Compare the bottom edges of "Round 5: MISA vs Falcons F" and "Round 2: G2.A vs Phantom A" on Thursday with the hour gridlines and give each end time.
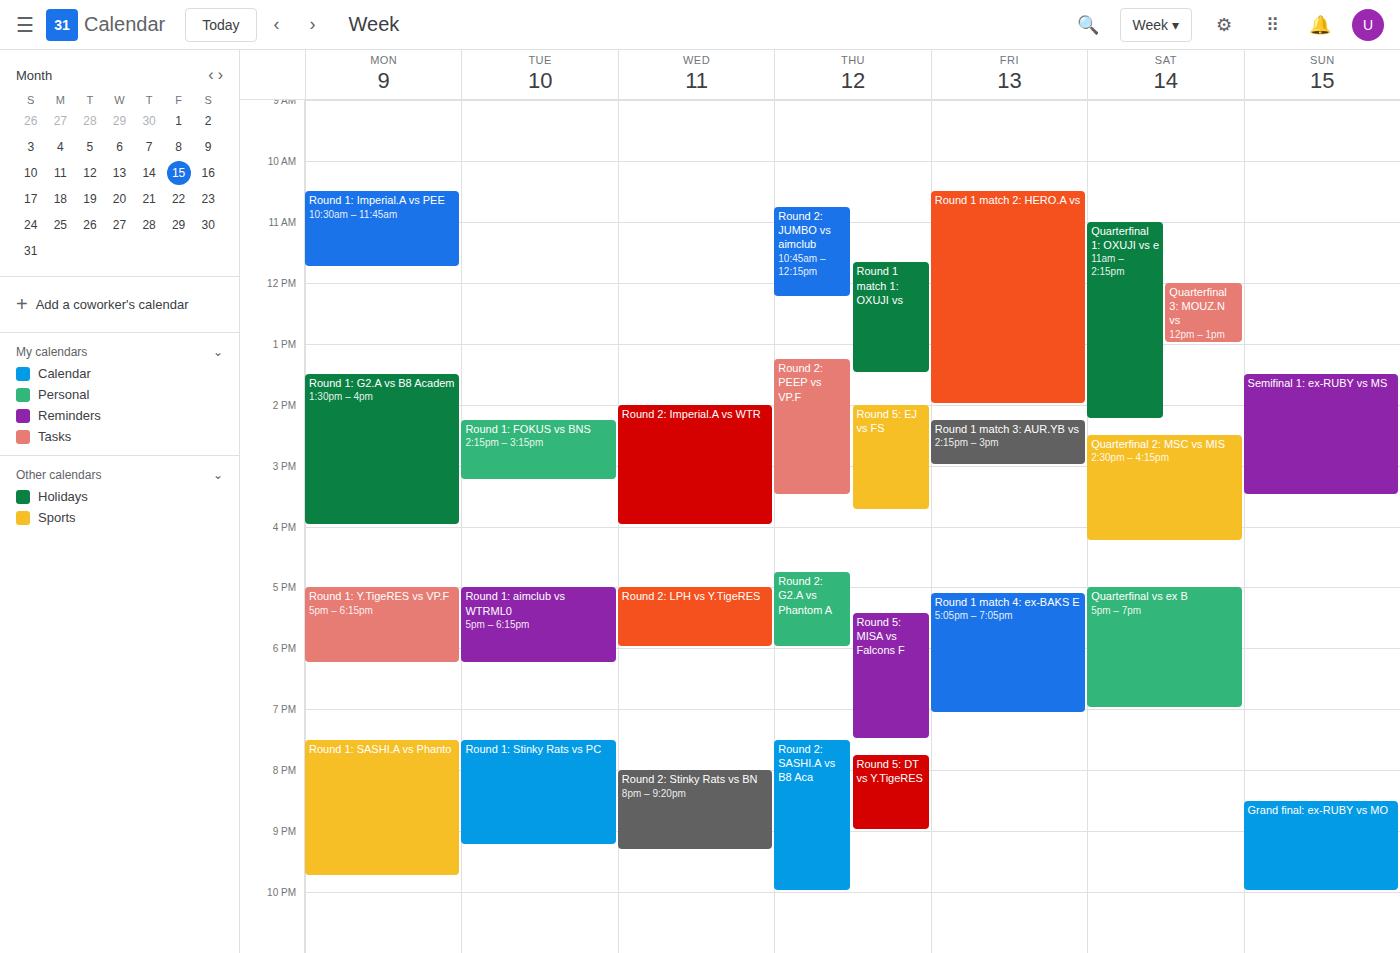
"Round 5: MISA vs Falcons F": 7:30 PM, halfway between the 7 PM and 8 PM lines. "Round 2: G2.A vs Phantom A": 6:00 PM, exactly on the 6 PM line.